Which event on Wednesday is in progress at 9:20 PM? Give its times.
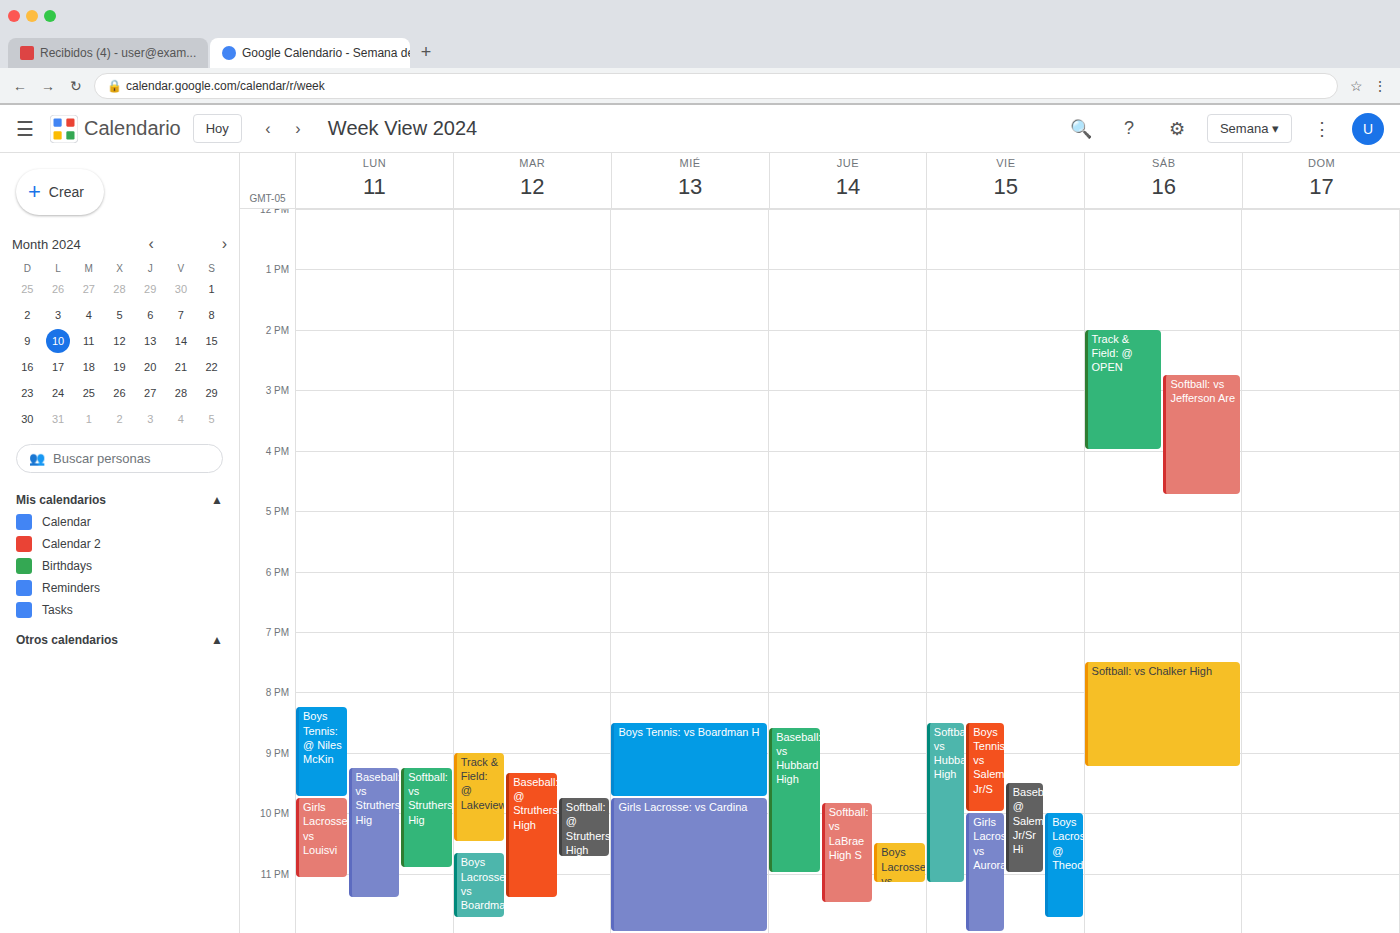
"Boys Tennis: vs Boardman H", 8:30 PM to 9:45 PM